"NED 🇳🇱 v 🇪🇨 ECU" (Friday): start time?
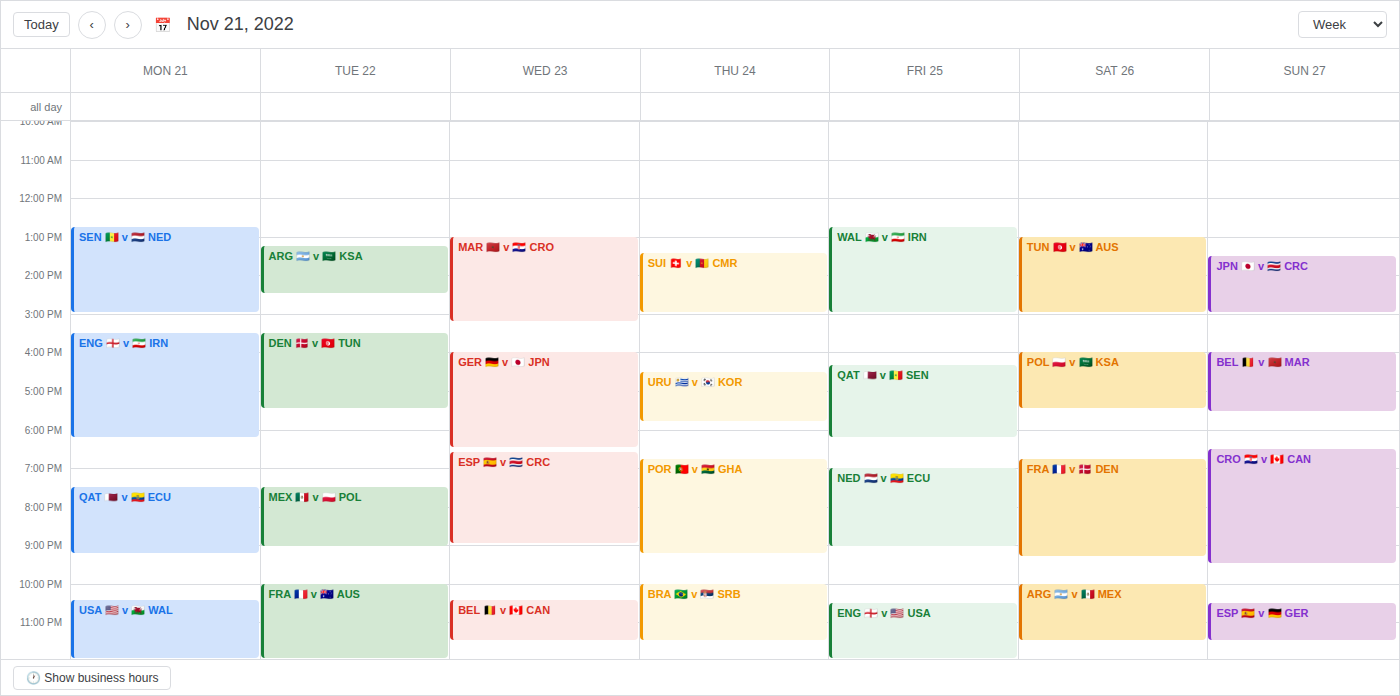
7:00 PM